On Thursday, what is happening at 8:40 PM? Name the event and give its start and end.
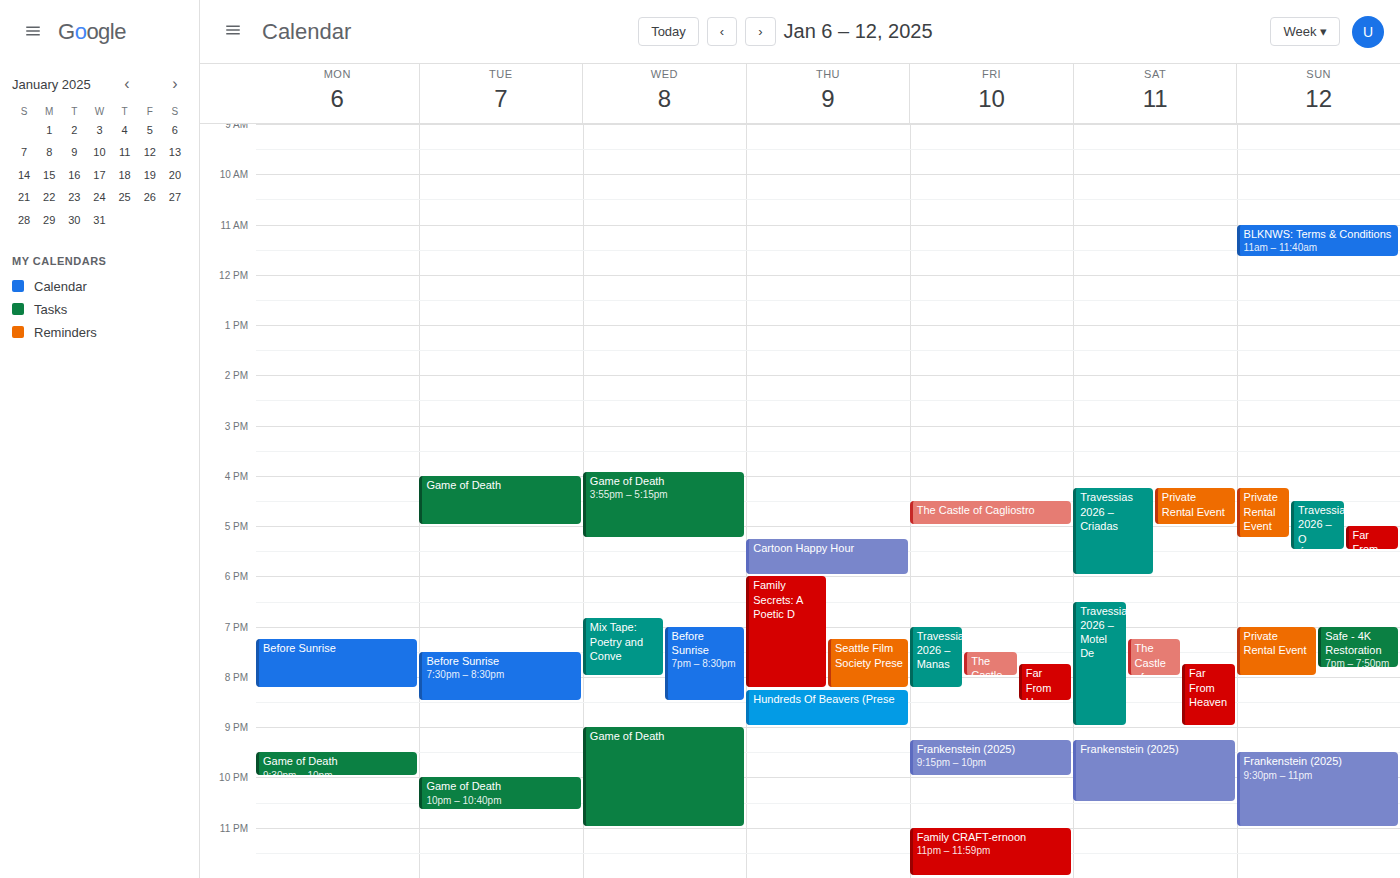
"Hundreds Of Beavers (Prese", 8:15 PM to 9:00 PM